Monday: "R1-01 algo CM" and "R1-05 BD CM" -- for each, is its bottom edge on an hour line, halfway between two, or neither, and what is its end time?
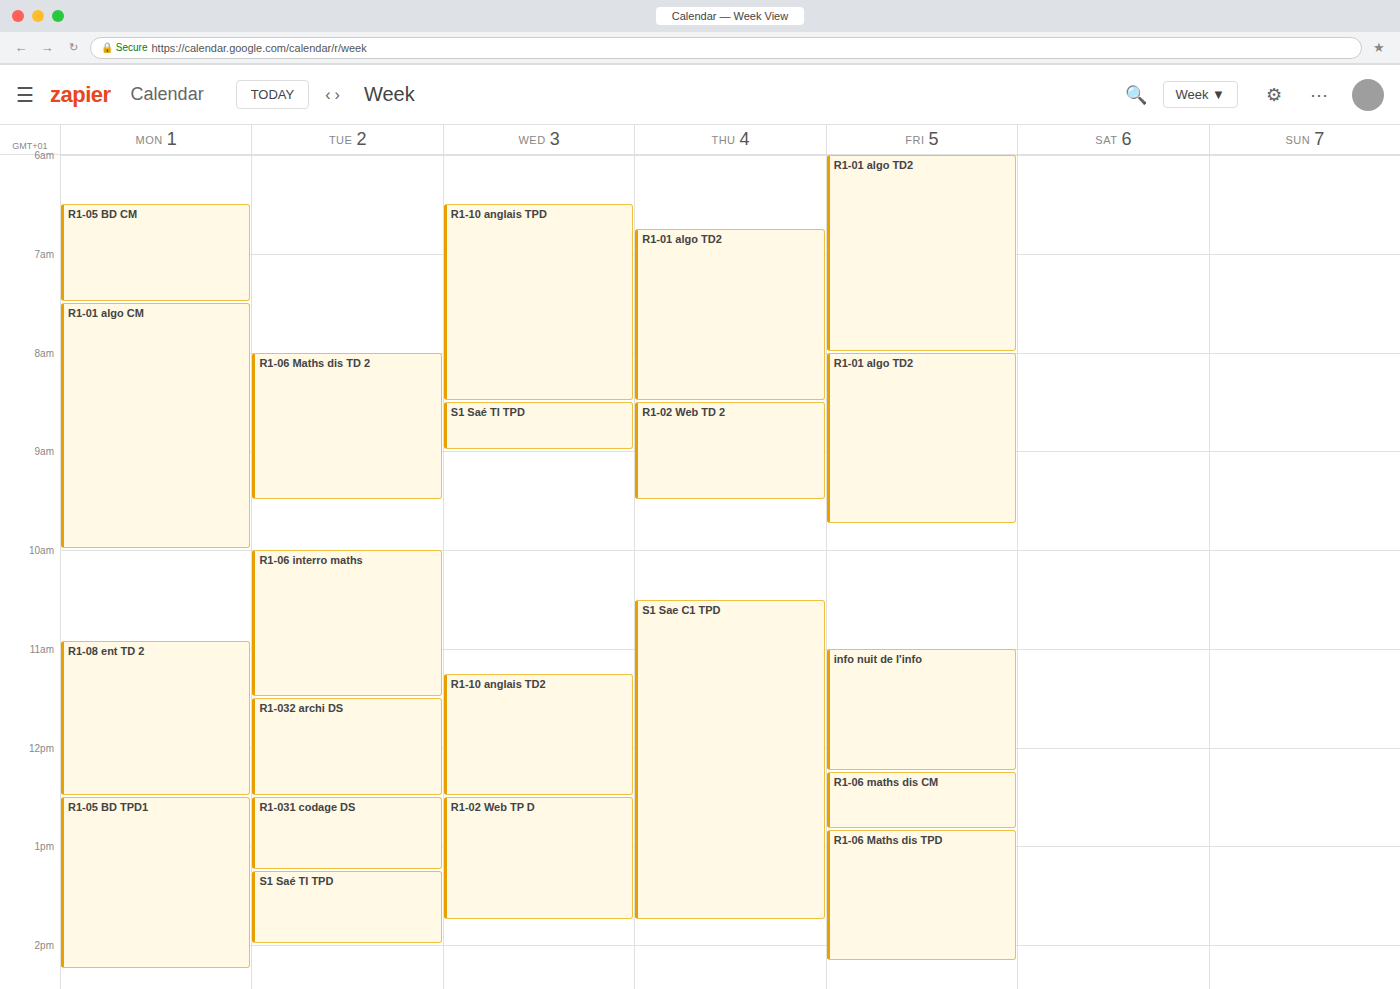
"R1-01 algo CM": 10:00 AM, exactly on the 10 AM line. "R1-05 BD CM": 7:30 AM, halfway between the 7 AM and 8 AM lines.